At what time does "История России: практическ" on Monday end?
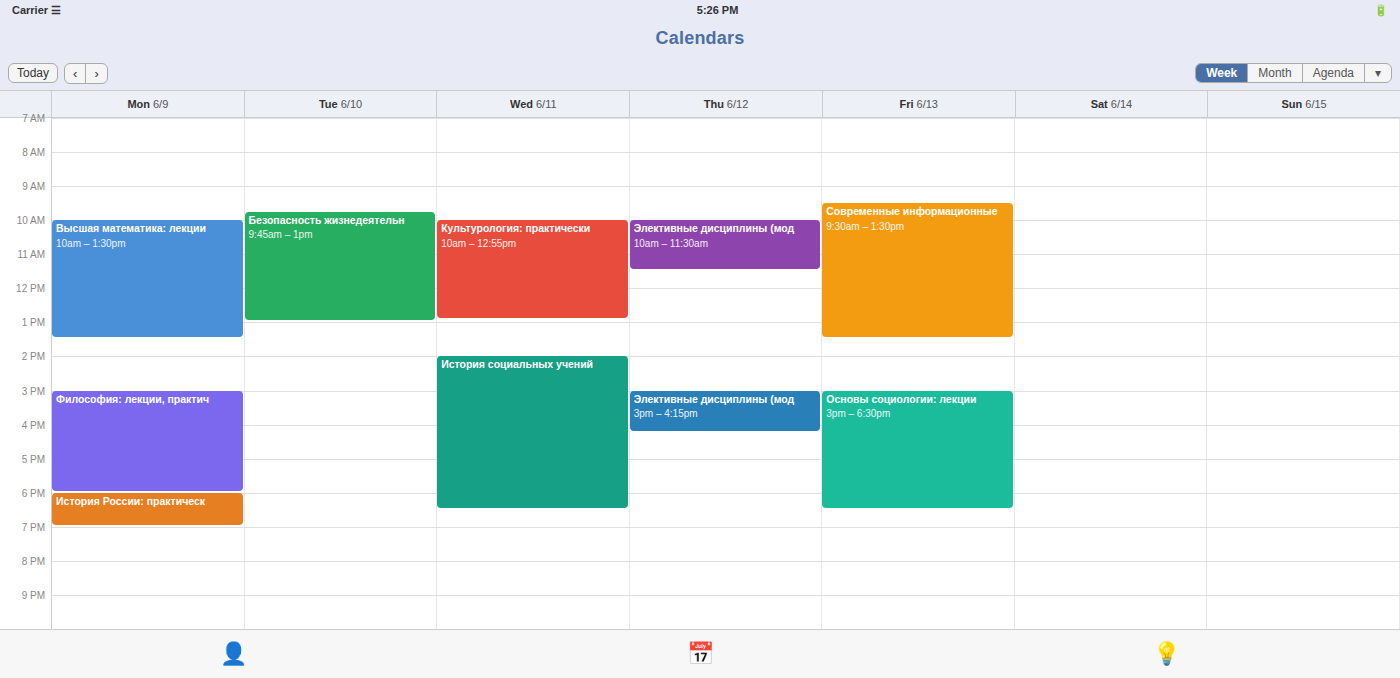
7:00 PM